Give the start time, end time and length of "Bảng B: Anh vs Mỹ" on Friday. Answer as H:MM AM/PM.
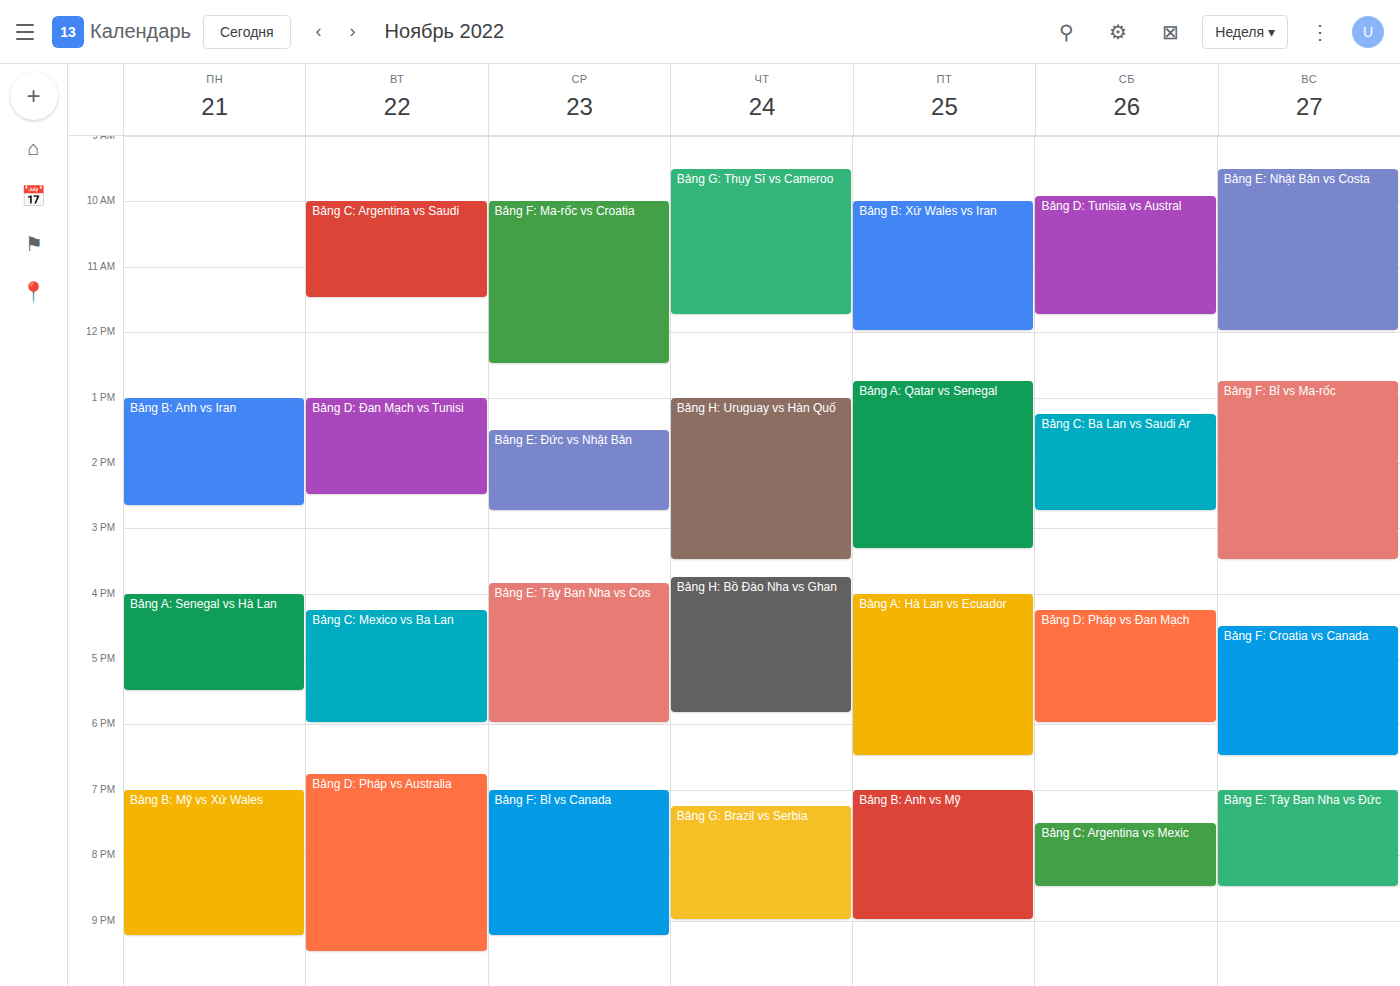
7:00 PM to 9:00 PM, 2 hours